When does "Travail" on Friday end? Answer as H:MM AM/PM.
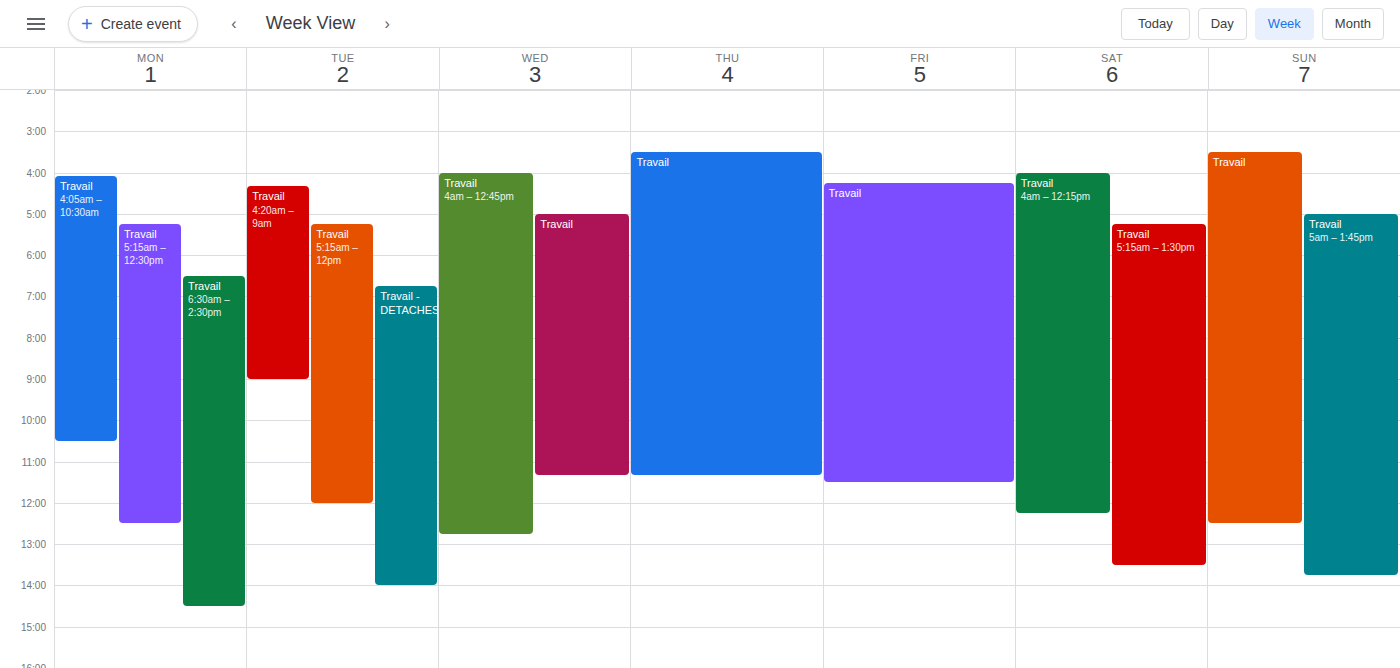
11:30 AM